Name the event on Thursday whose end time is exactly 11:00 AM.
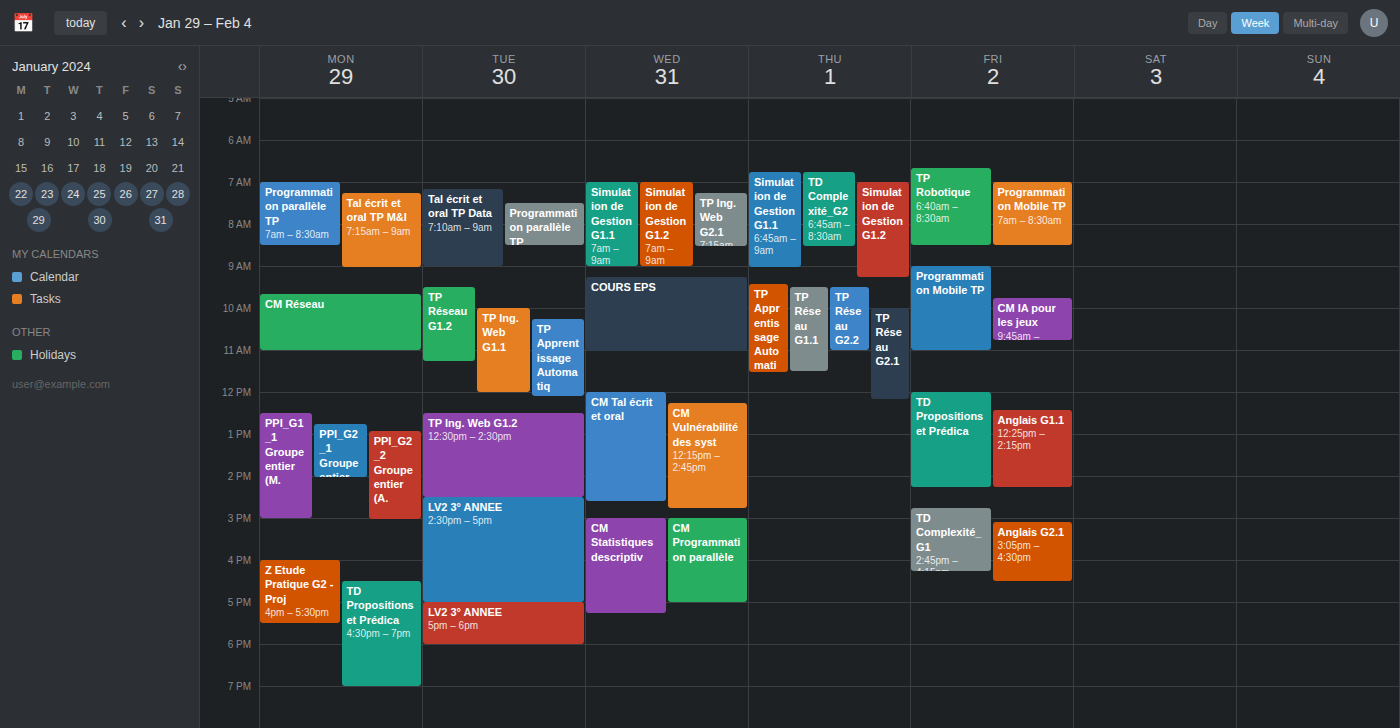
"TP Réseau G2.2"